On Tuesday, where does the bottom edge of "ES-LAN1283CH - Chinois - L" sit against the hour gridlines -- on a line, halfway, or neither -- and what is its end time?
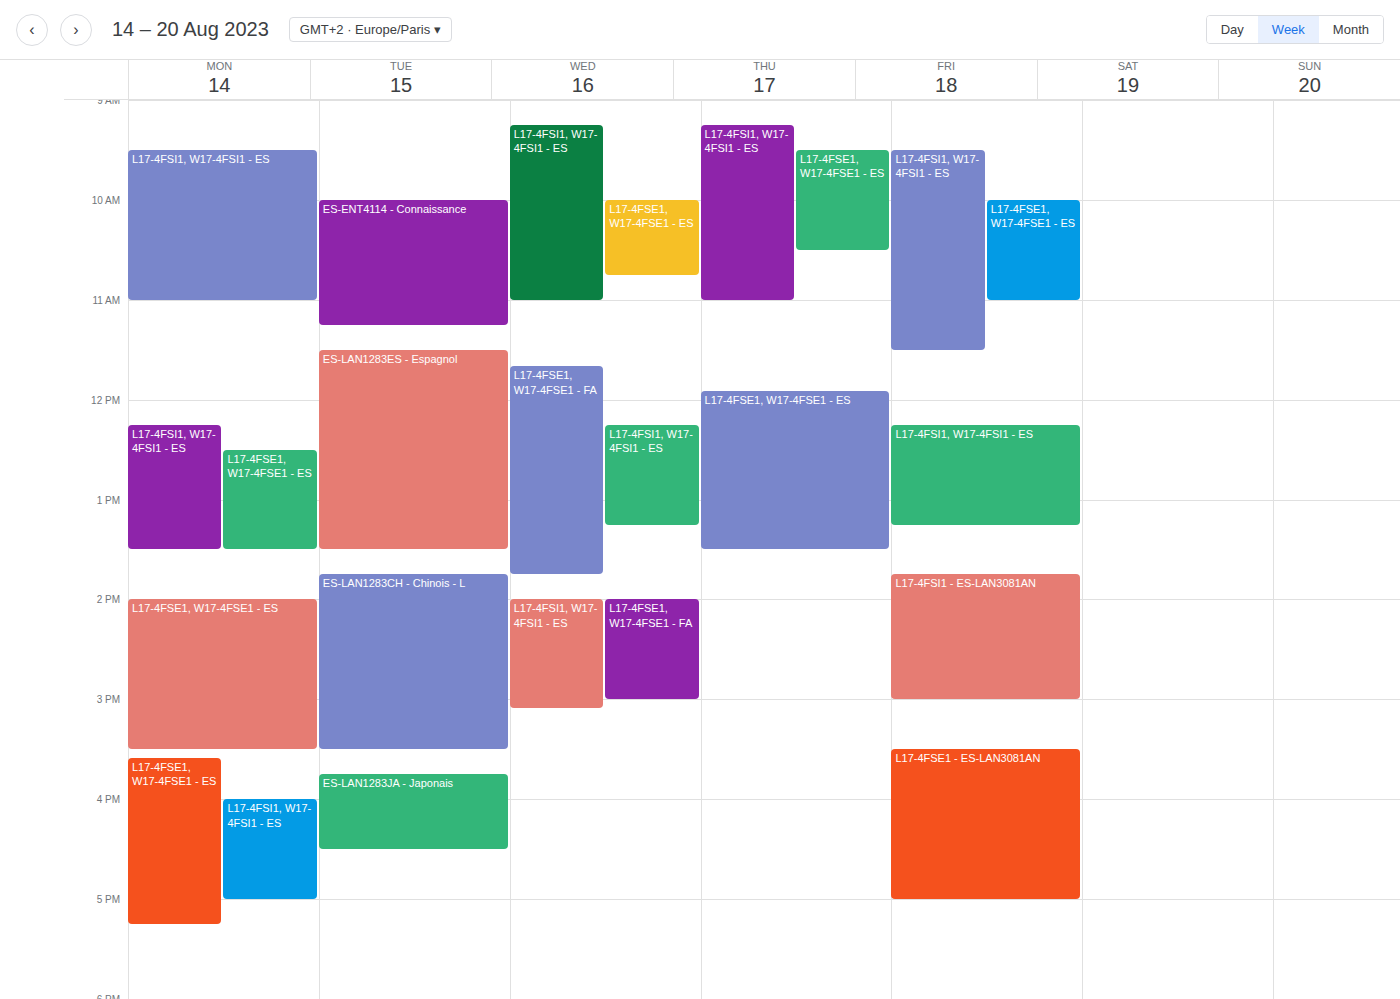
3:30 PM -- halfway between the 3 PM and 4 PM lines.